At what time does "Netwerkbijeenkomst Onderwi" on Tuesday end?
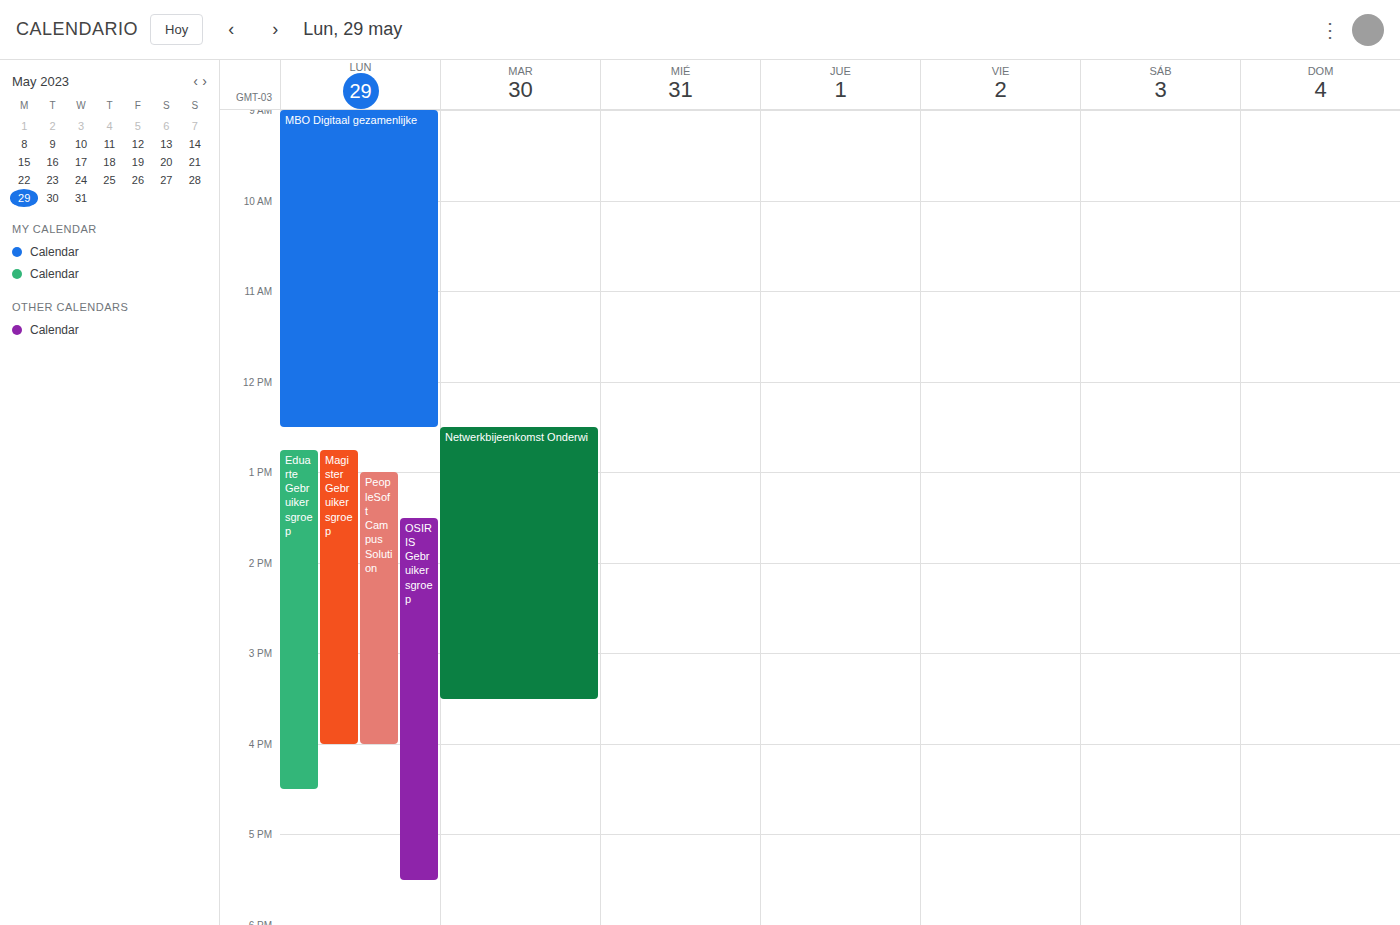
15:30